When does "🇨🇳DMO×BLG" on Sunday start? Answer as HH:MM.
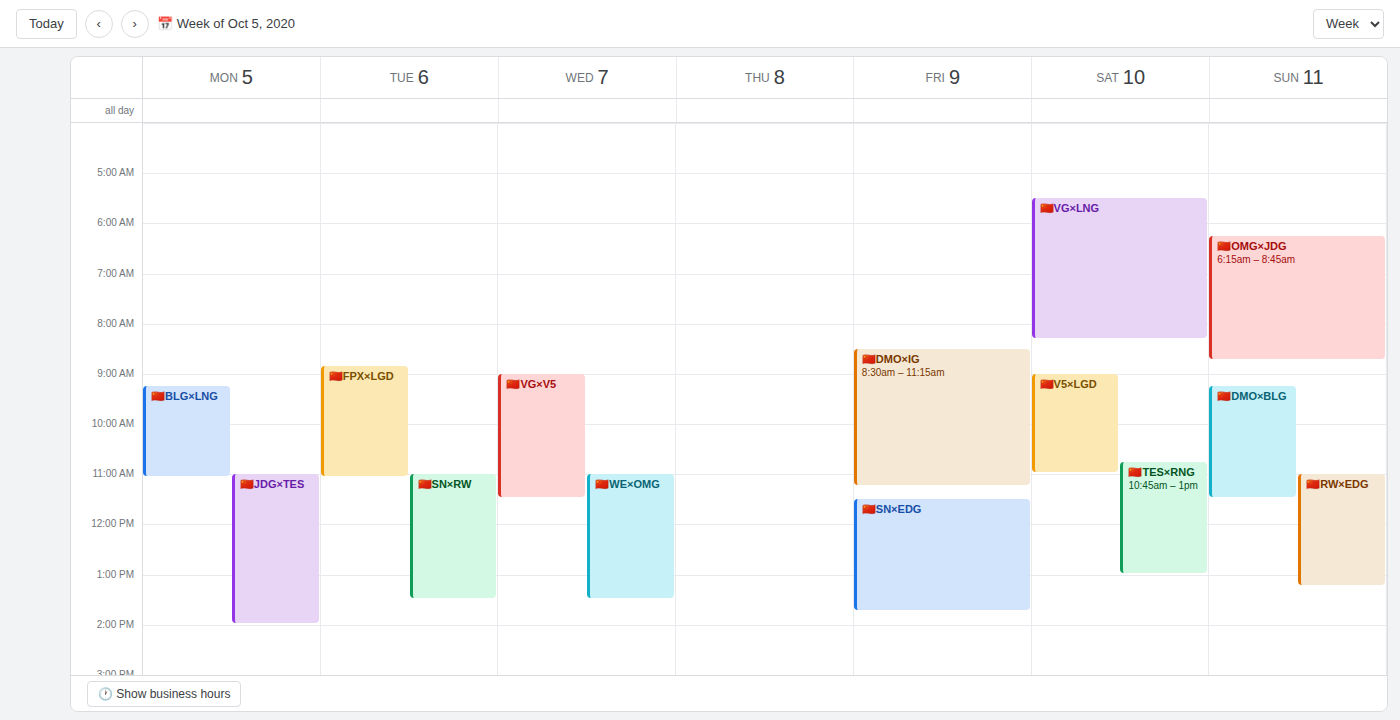
09:15